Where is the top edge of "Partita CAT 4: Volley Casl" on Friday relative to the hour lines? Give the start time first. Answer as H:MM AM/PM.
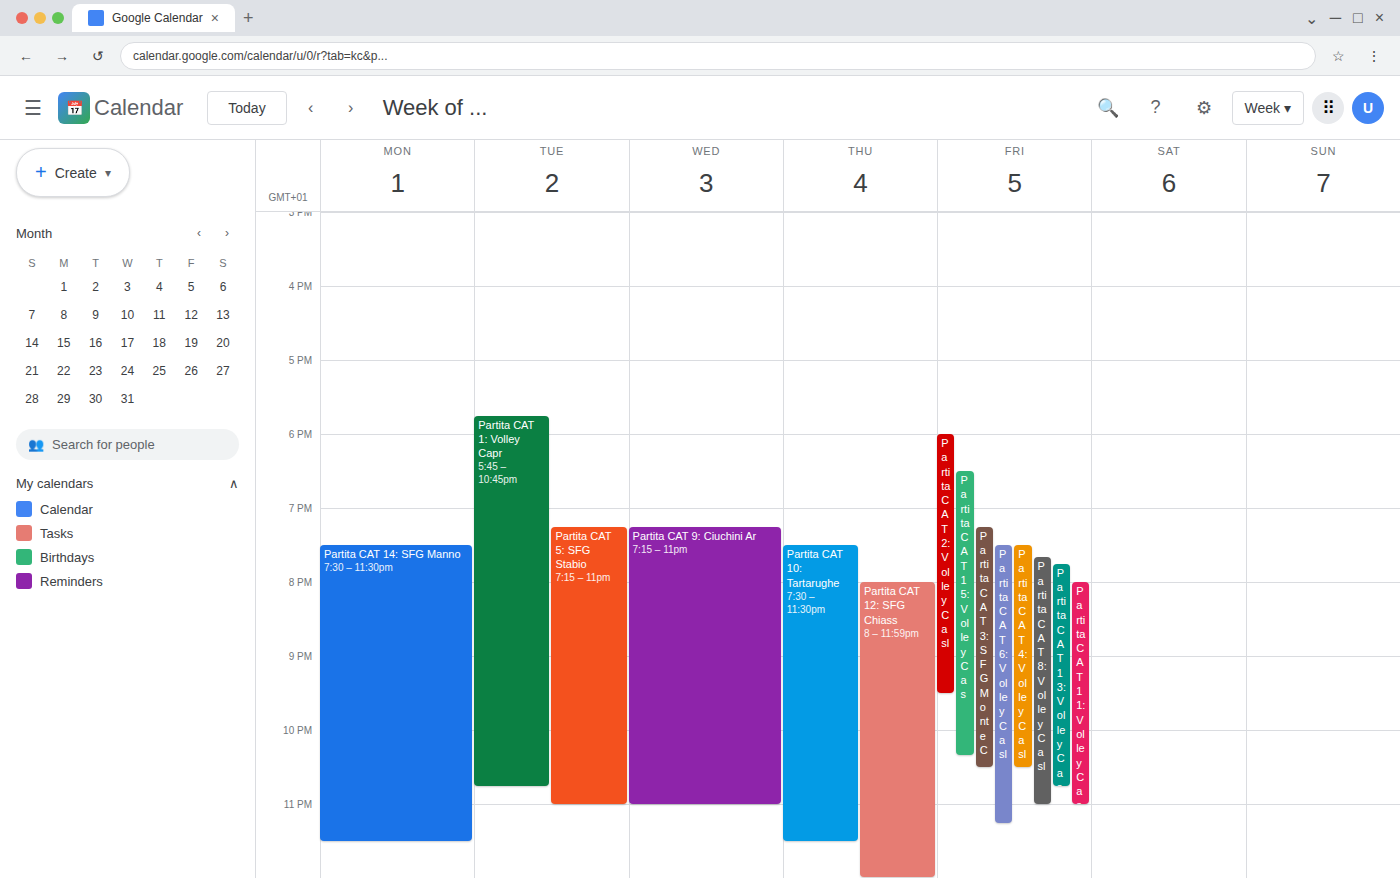
7:30 PM -- halfway between the 7 PM and 8 PM lines.